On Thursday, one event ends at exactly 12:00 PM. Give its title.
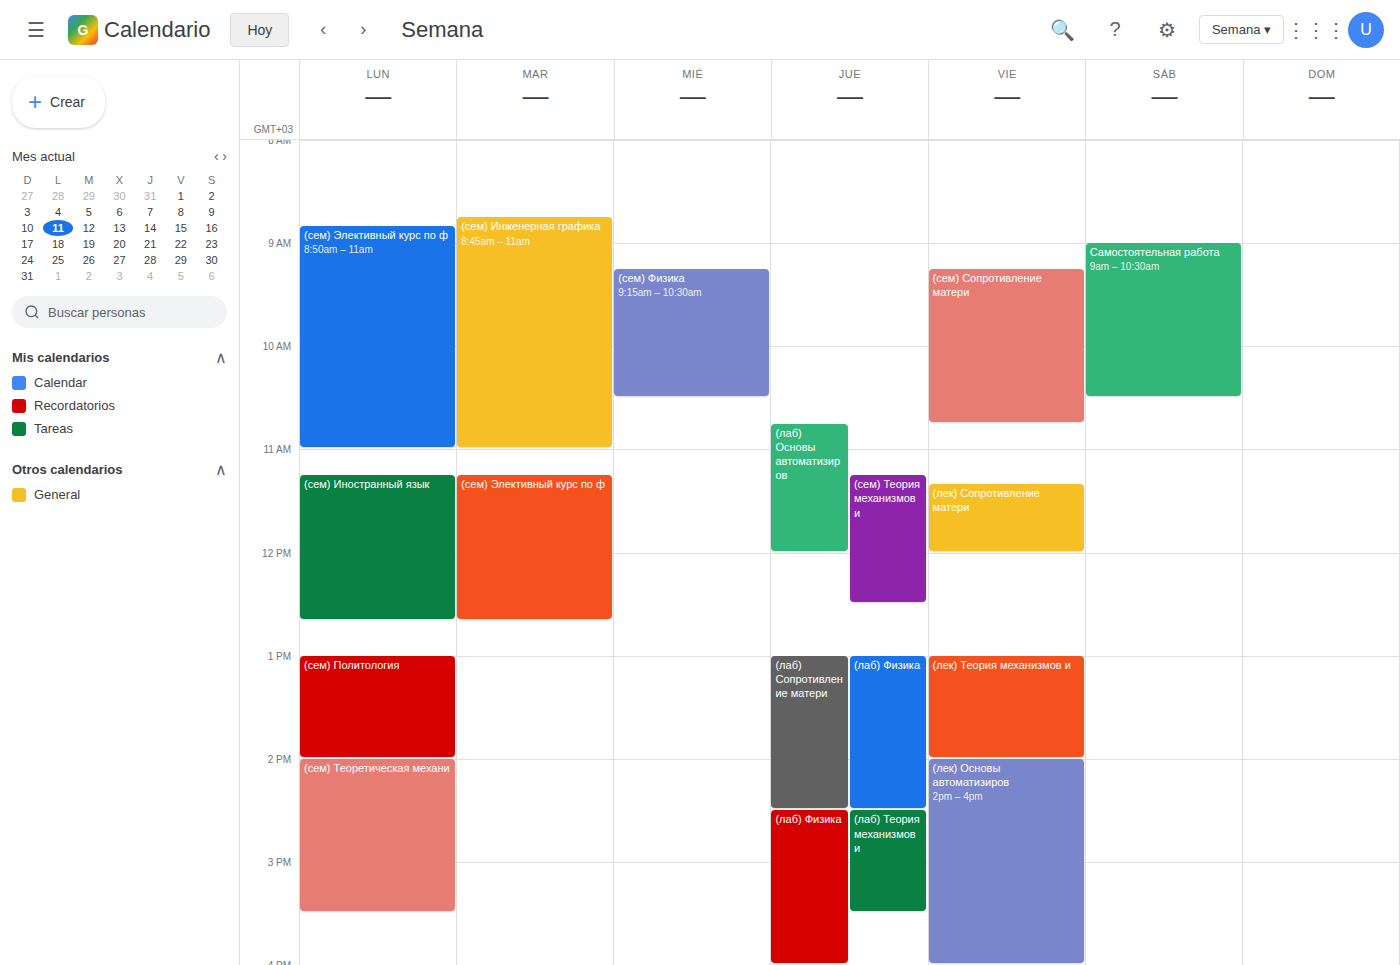
"(лаб) Основы автоматизиров"